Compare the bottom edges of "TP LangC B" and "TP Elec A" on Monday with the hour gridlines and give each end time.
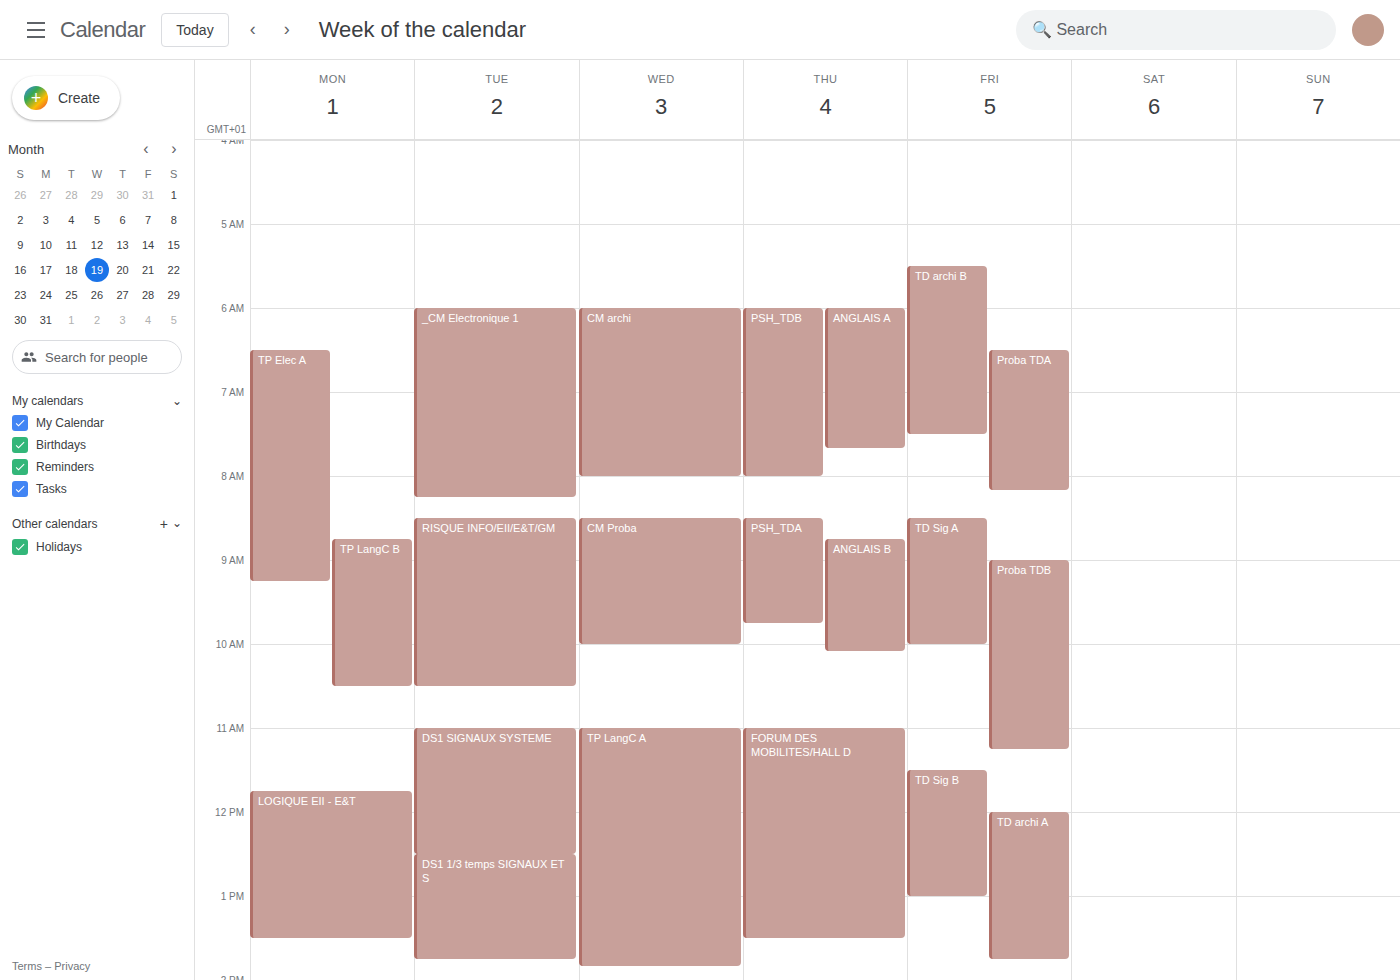
"TP LangC B": 10:30, halfway between the 10:00 and 11:00 lines. "TP Elec A": 09:15, neither: a quarter of the way from the 09:00 line to the 10:00 line.